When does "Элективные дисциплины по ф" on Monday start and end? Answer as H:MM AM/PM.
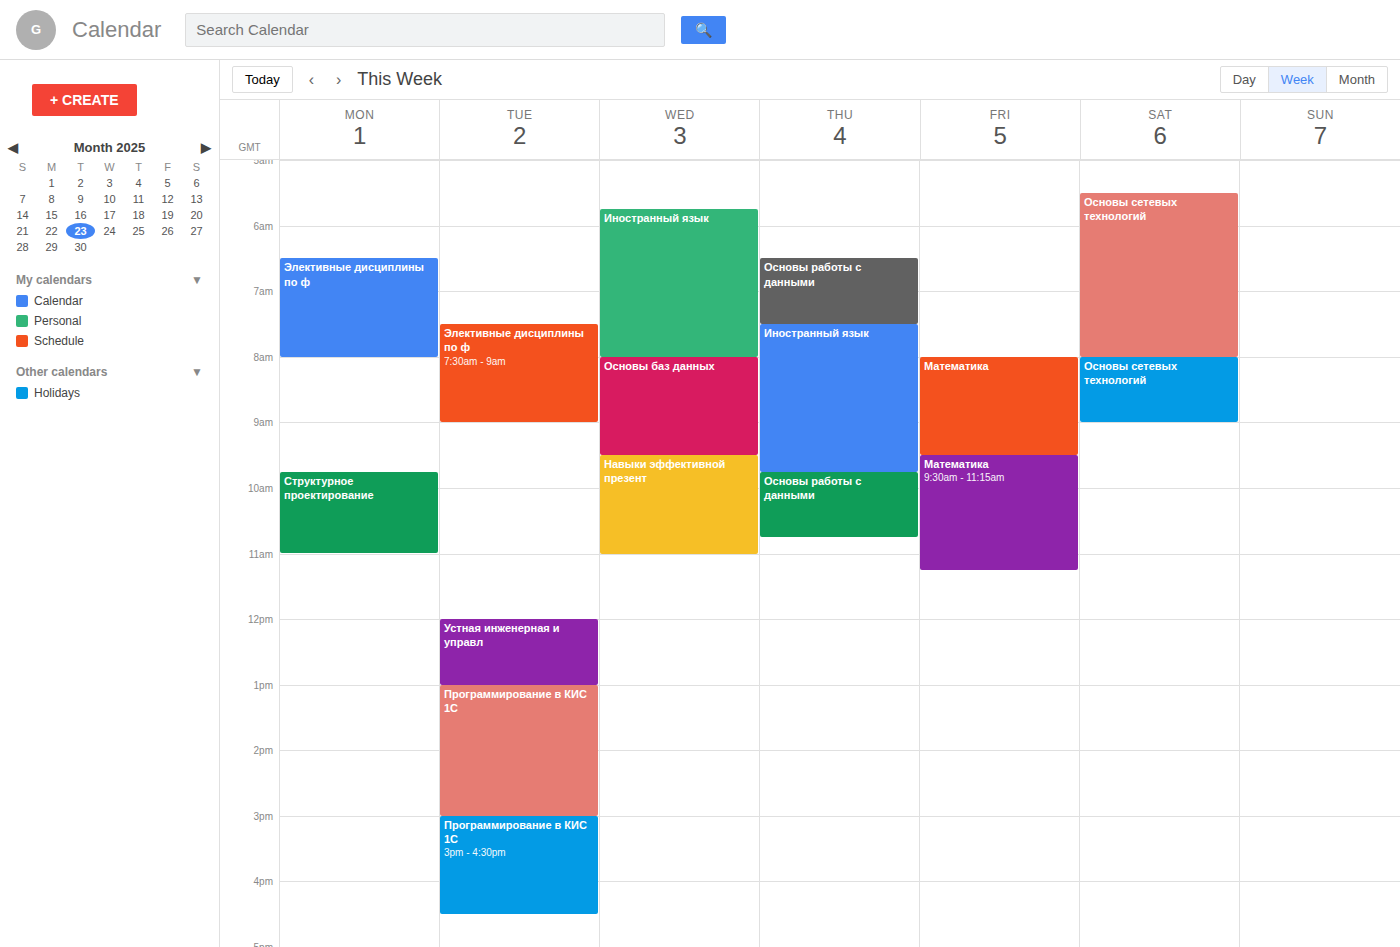
6:30 AM to 8:00 AM